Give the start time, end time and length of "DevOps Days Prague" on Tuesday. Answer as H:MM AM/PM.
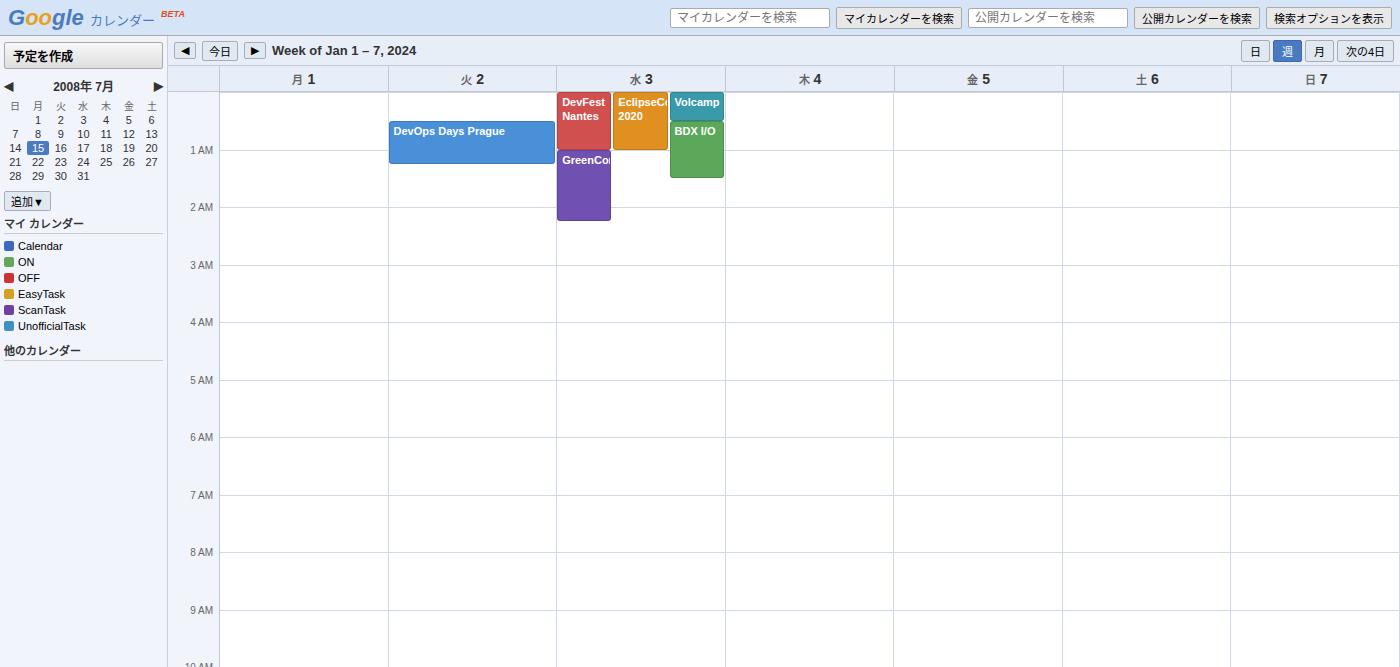
12:30 AM to 1:15 AM, 45 minutes